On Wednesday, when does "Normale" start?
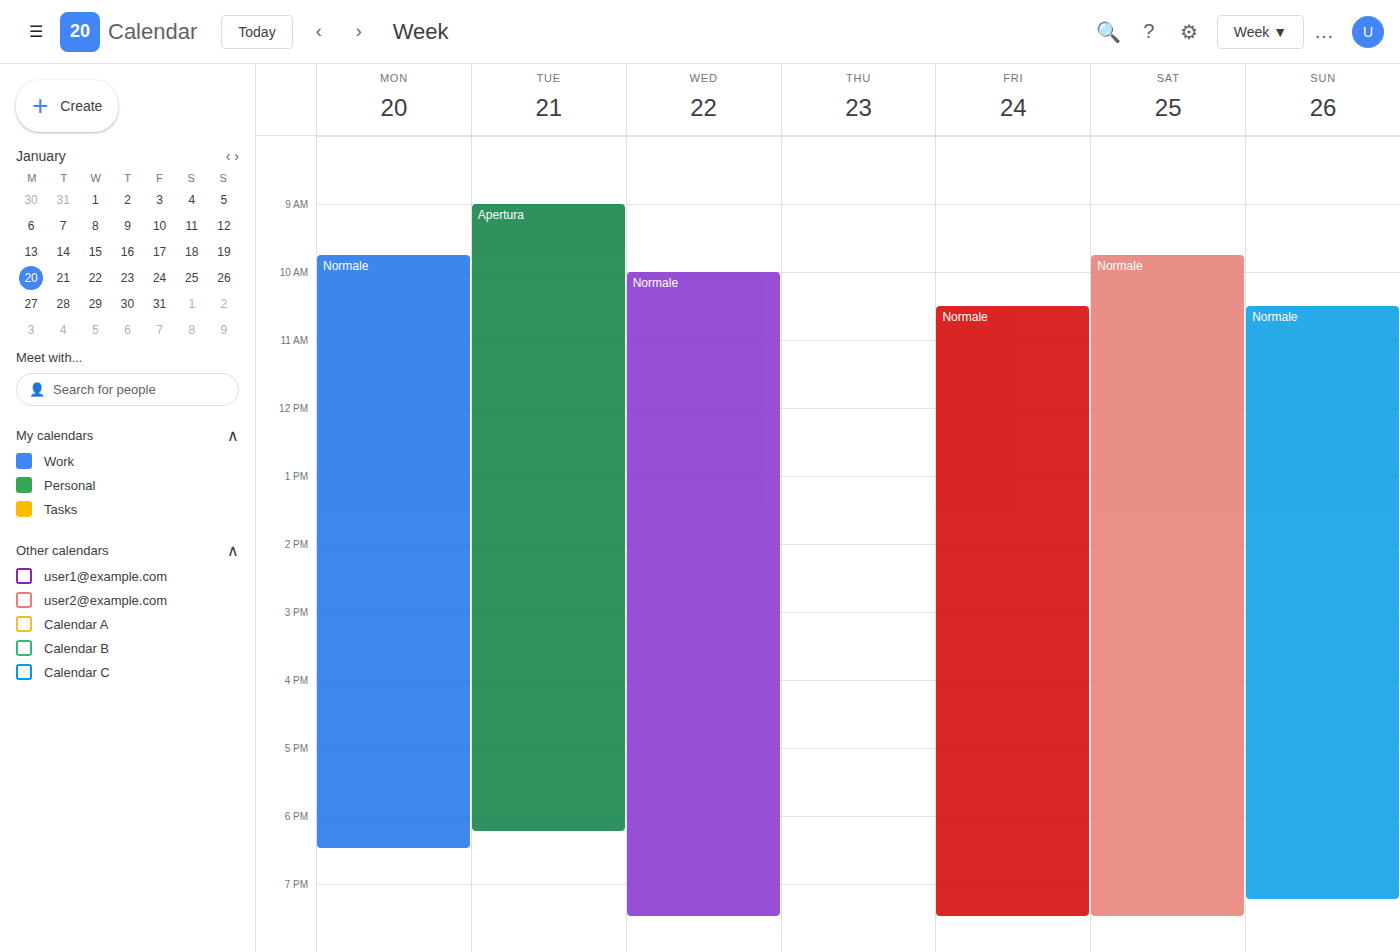
10:00